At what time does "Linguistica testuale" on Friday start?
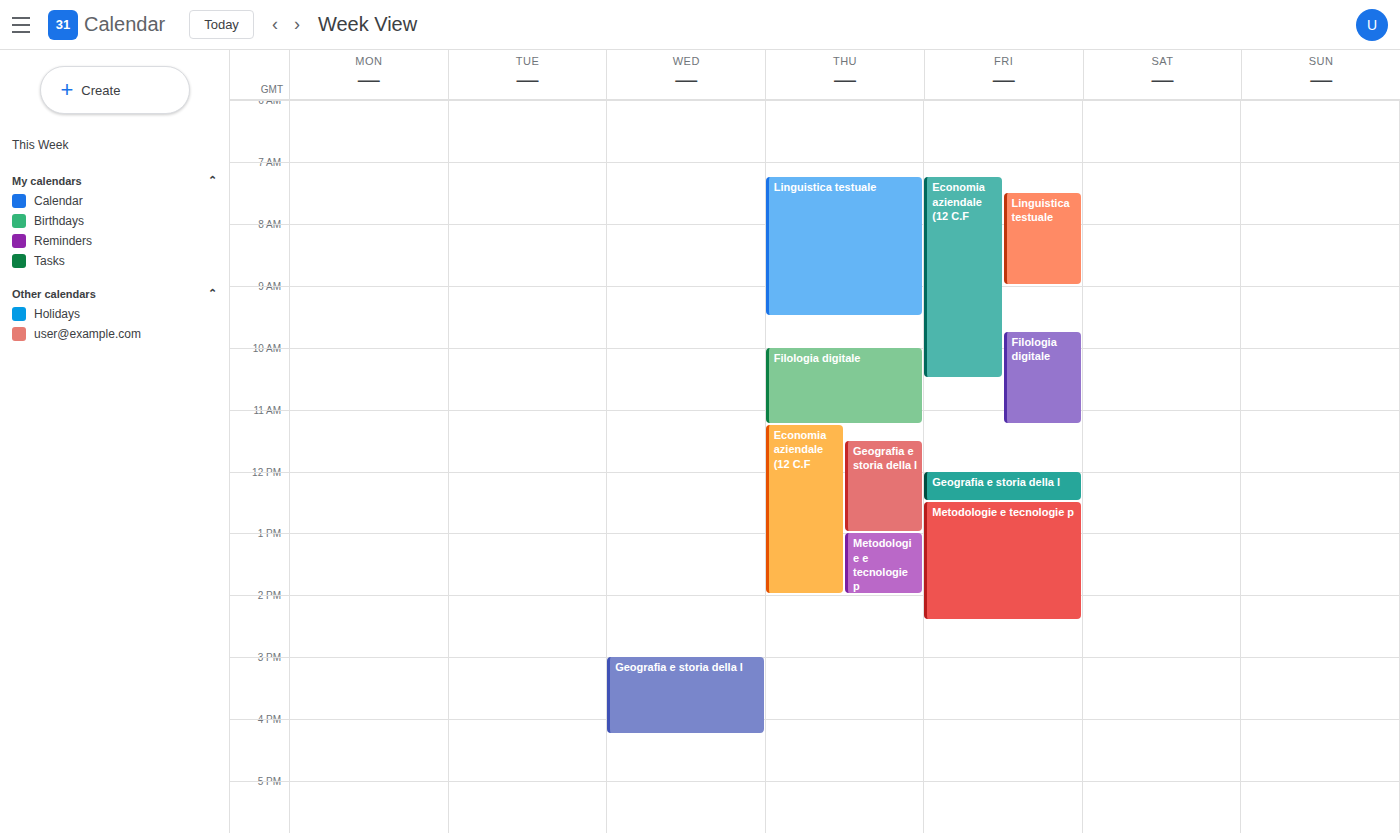
7:30 AM